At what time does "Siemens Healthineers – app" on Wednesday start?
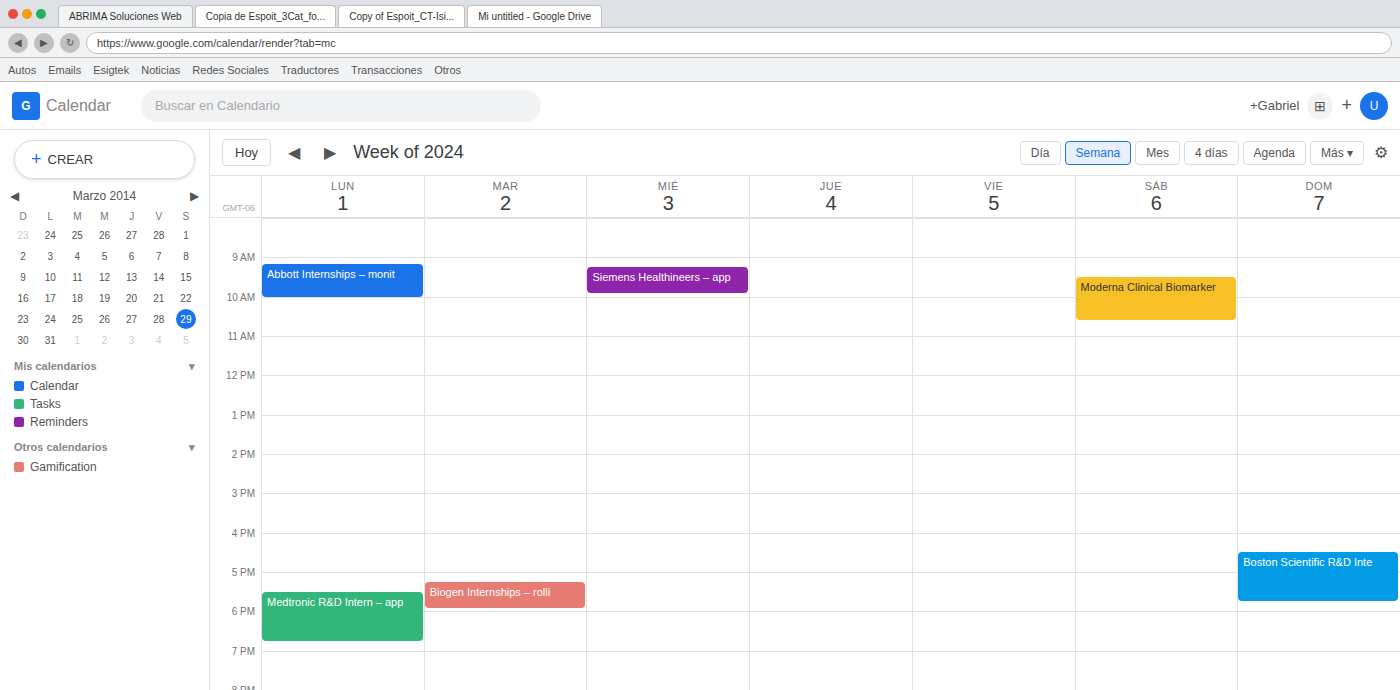
9:15 AM